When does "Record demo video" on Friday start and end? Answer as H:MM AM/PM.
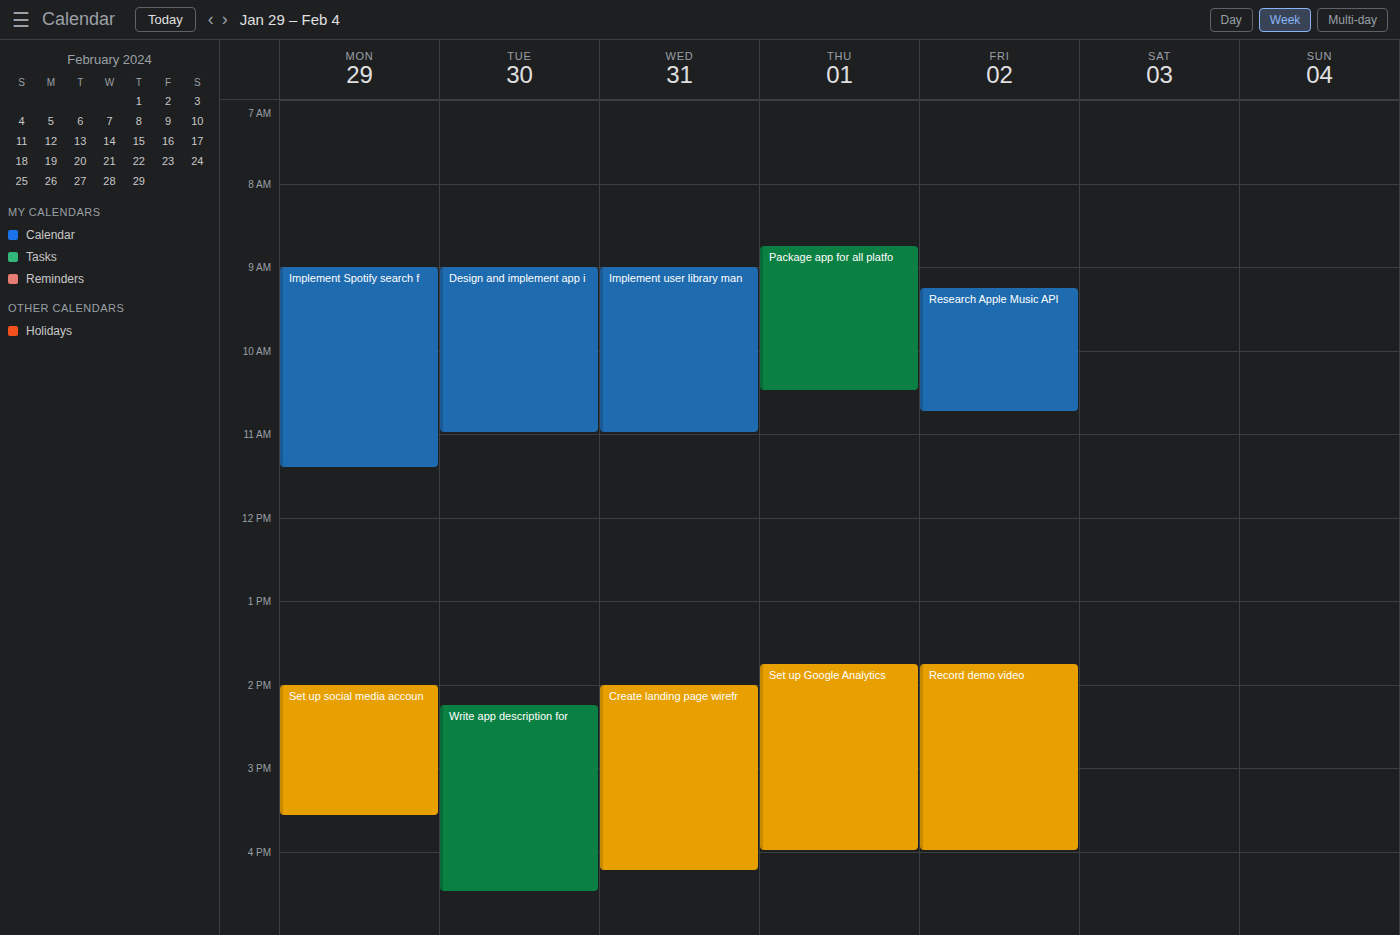
1:45 PM to 4:00 PM